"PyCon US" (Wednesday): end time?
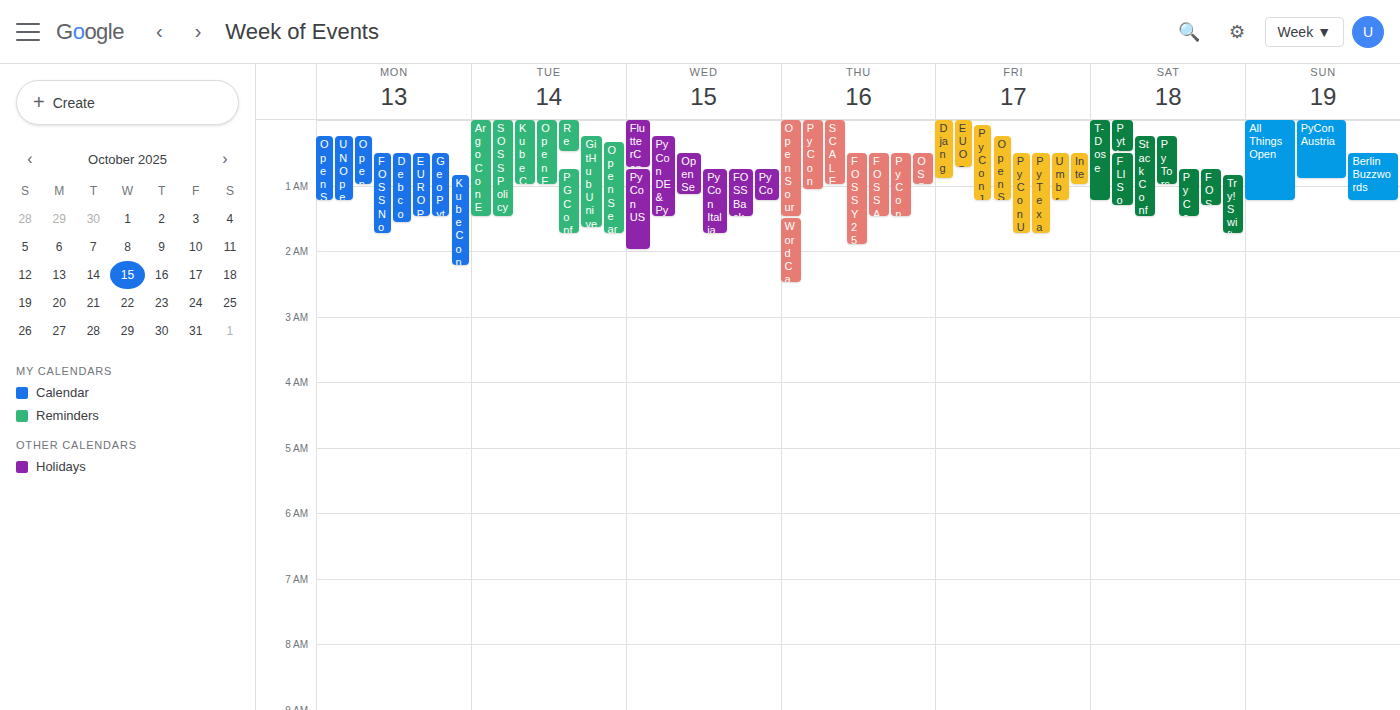
2:00 AM